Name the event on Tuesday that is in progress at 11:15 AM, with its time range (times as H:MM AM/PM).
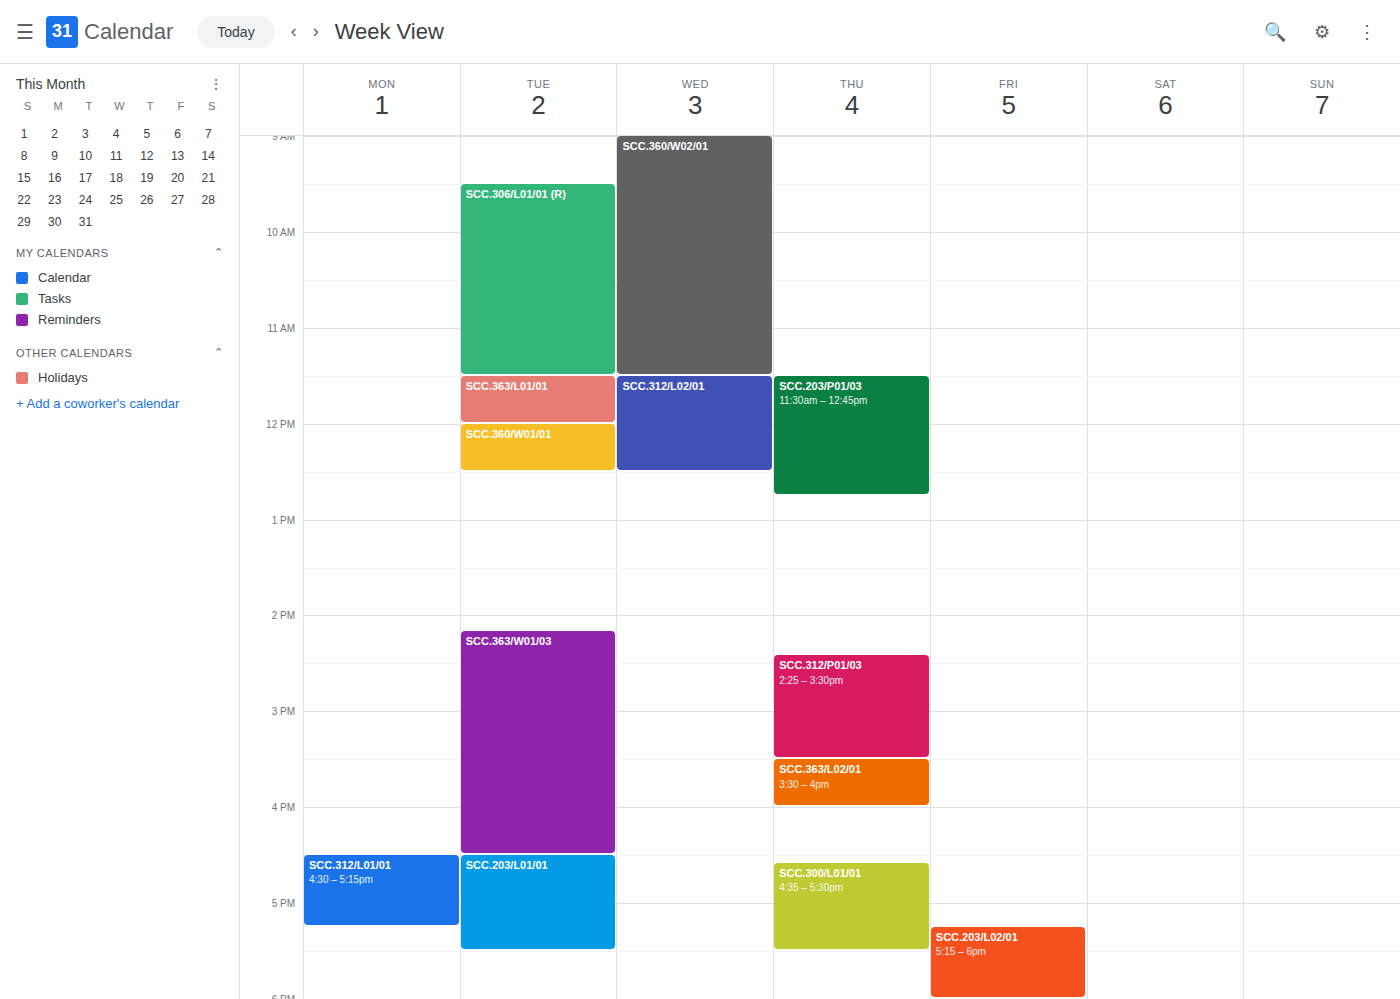
"SCC.306/L01/01 (R)", 9:30 AM to 11:30 AM